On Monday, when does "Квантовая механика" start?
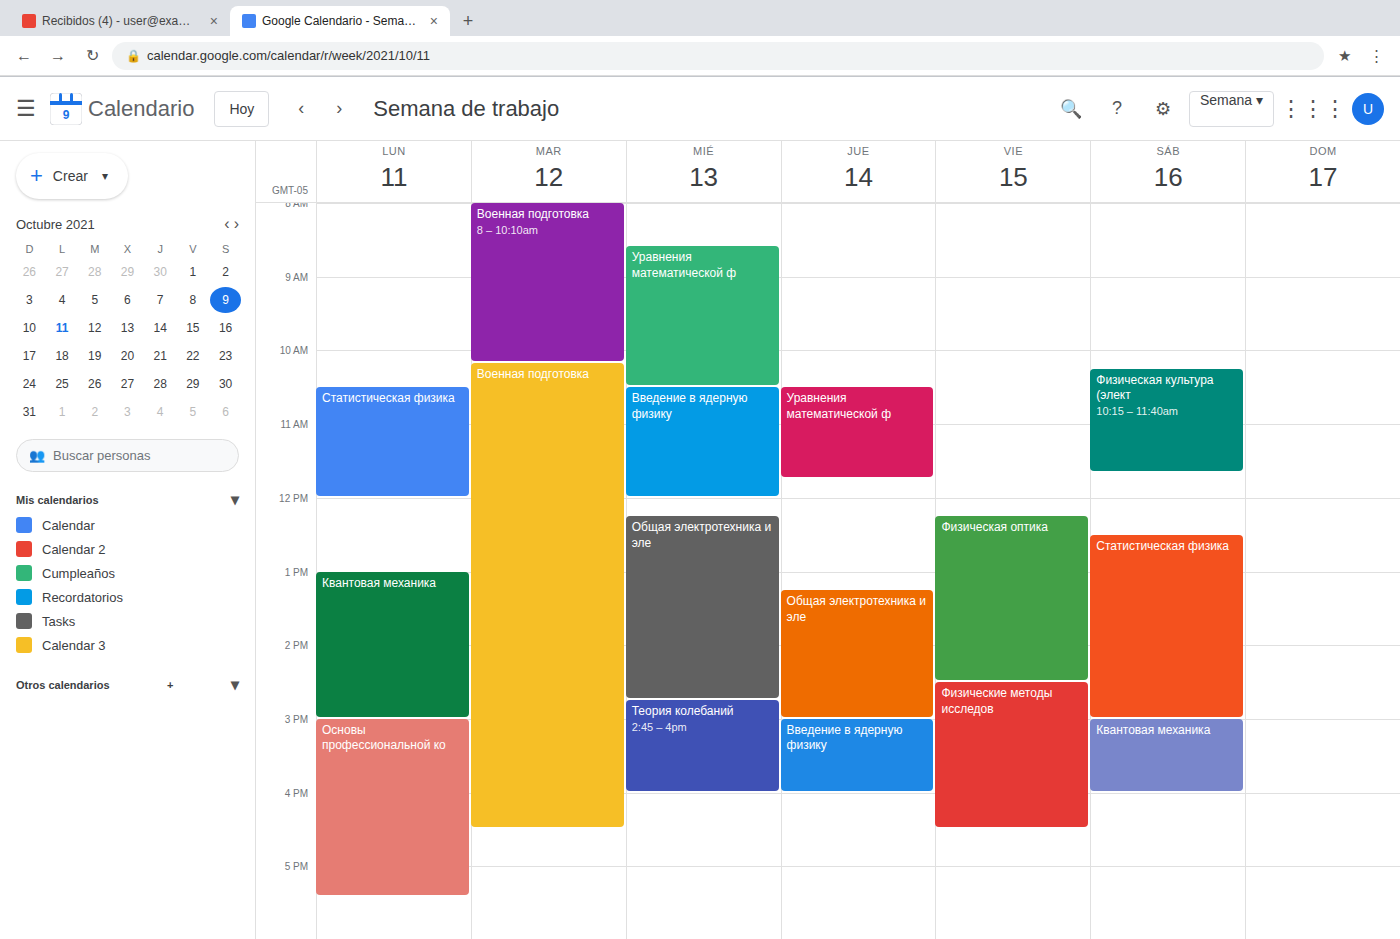
1:00 PM